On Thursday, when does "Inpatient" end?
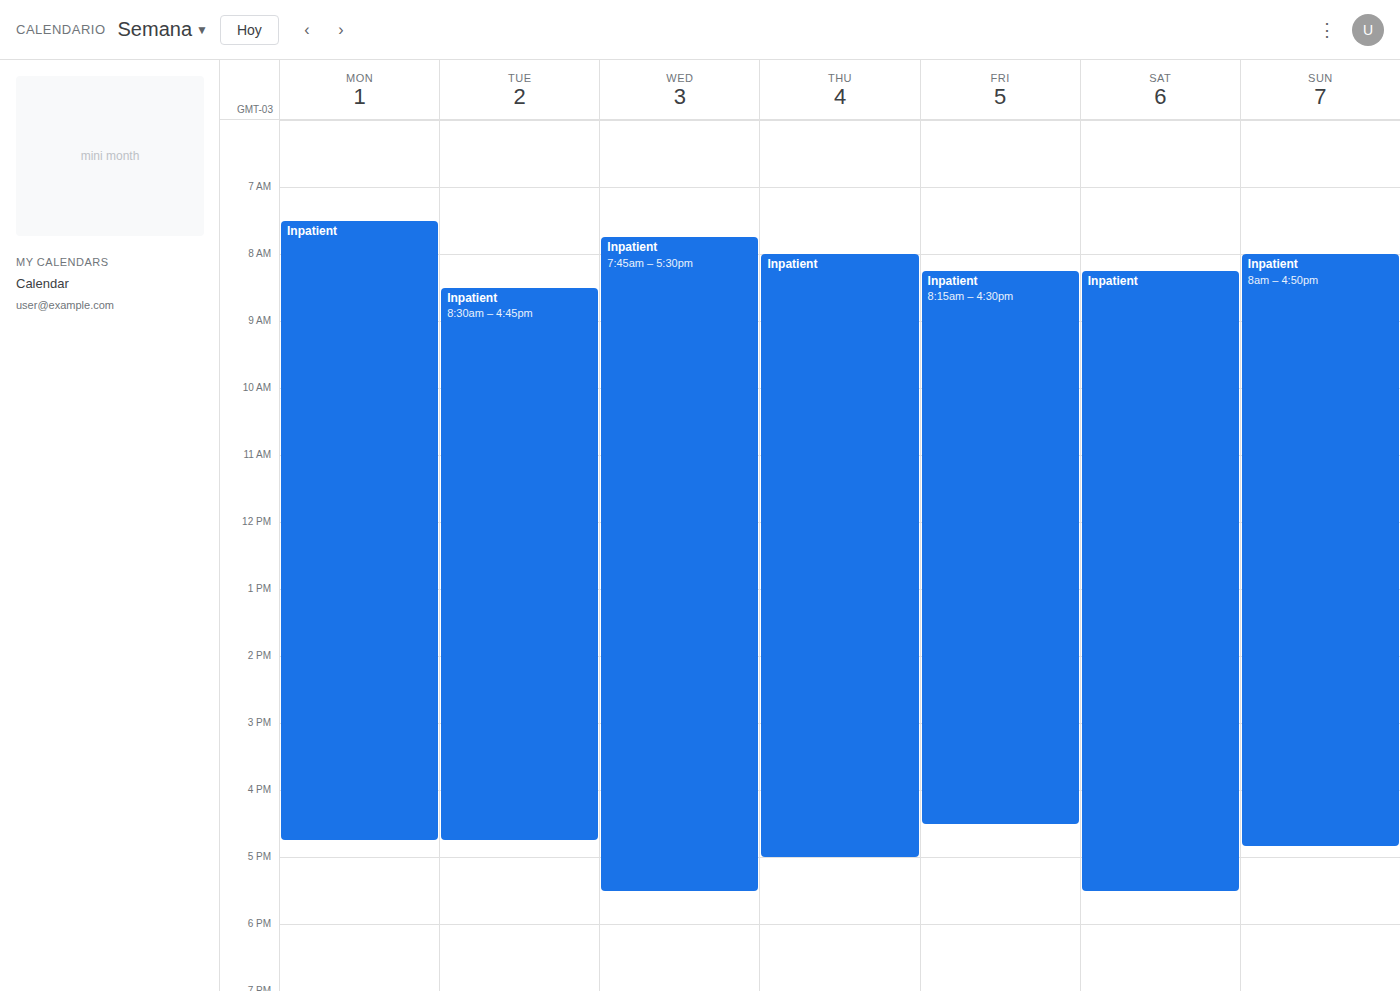
17:00